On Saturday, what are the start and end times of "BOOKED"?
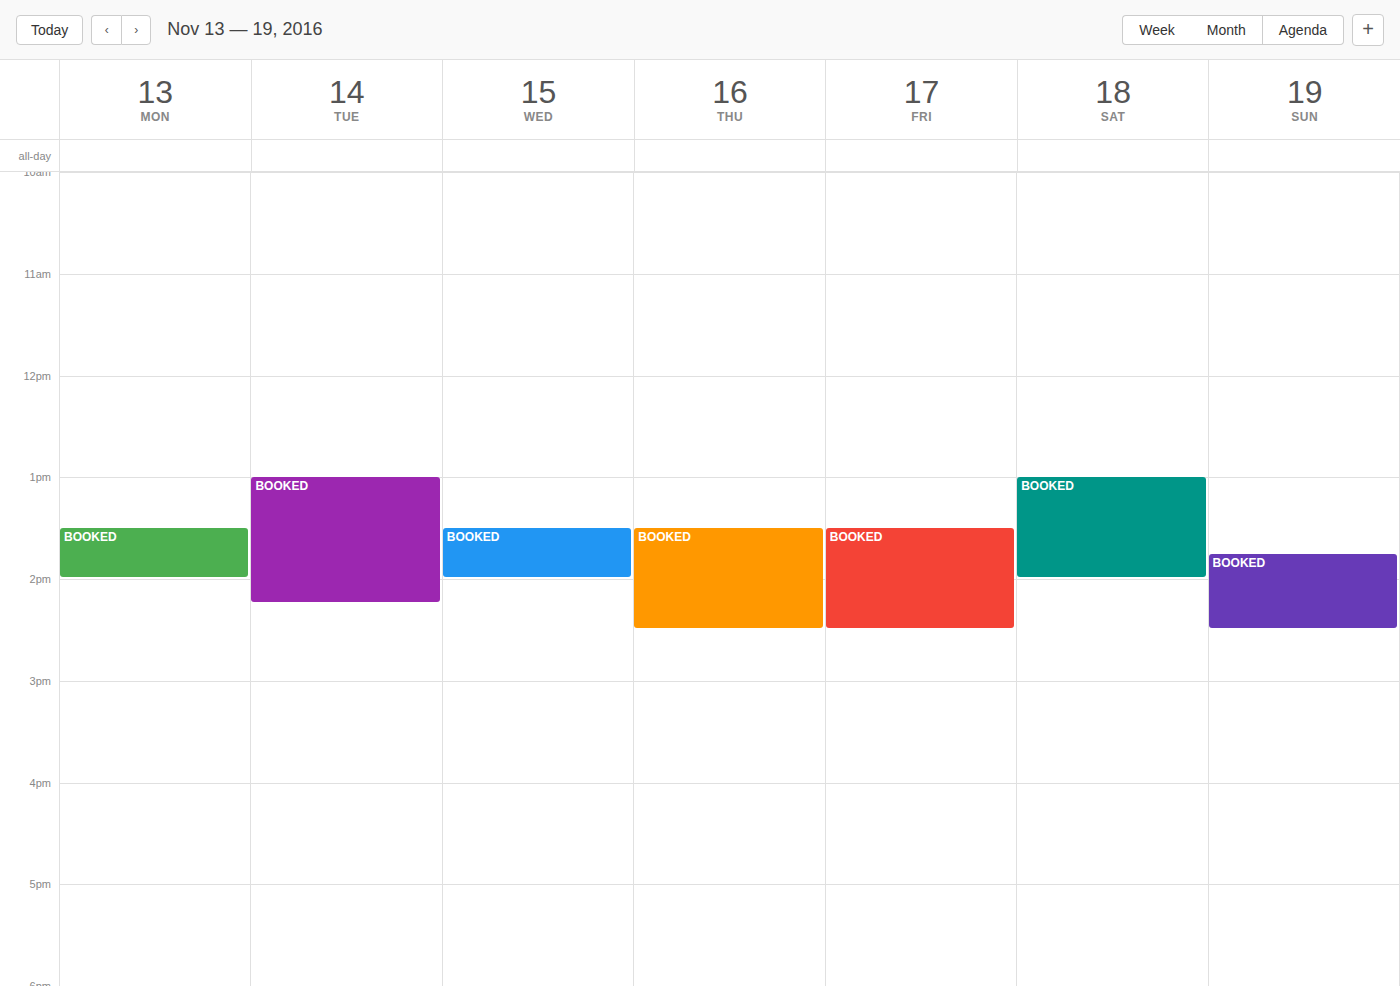
1:00 PM to 2:00 PM